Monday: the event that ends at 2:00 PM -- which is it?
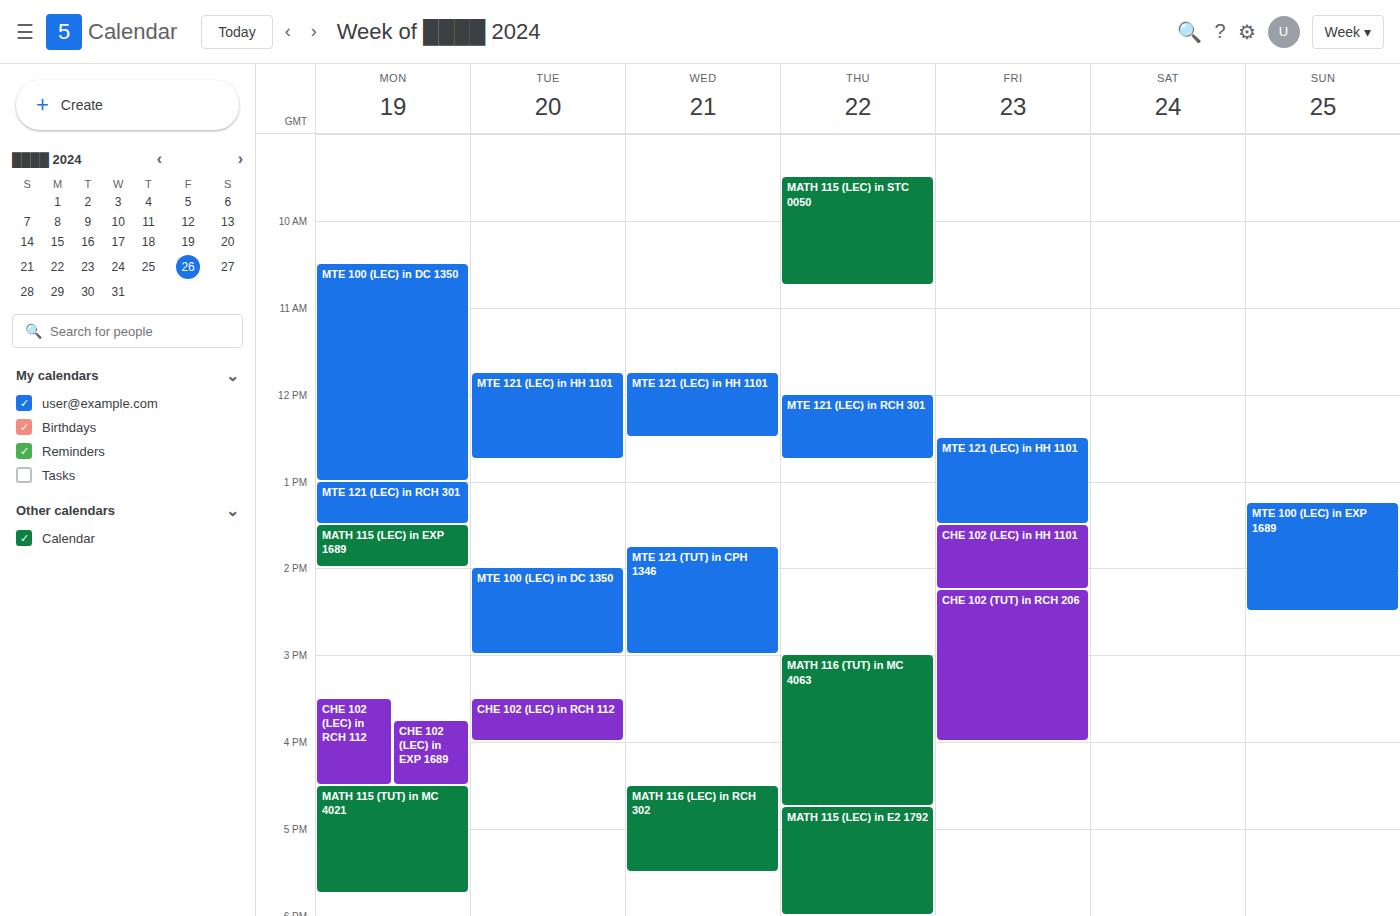
"MATH 115 (LEC) in EXP 1689"